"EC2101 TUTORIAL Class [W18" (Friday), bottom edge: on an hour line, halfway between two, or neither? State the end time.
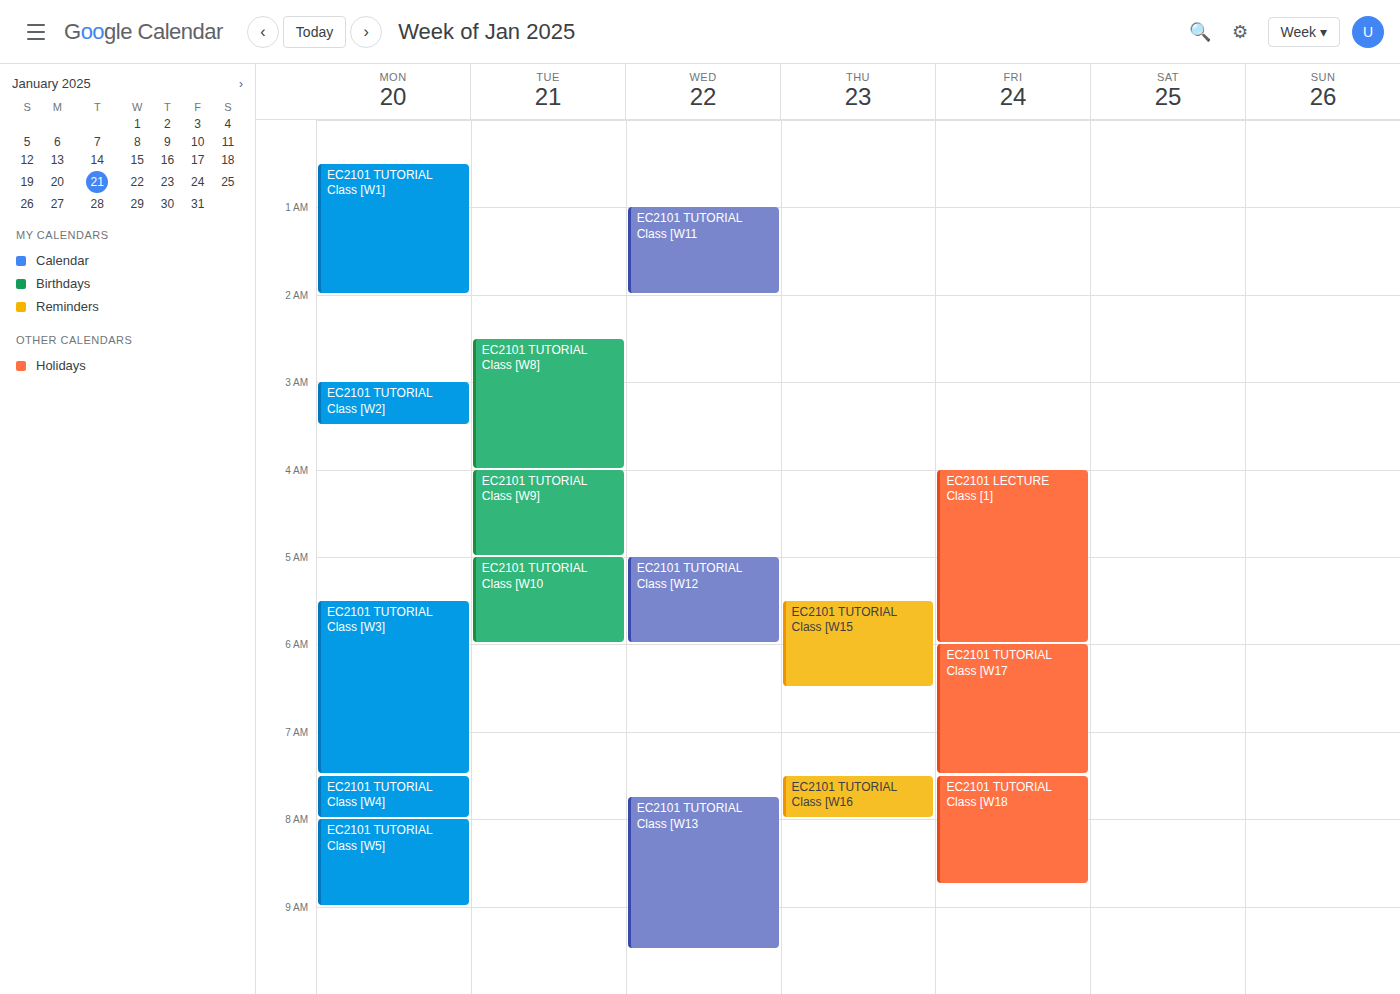
8:45 AM -- neither: three quarters of the way from the 8 AM line to the 9 AM line.